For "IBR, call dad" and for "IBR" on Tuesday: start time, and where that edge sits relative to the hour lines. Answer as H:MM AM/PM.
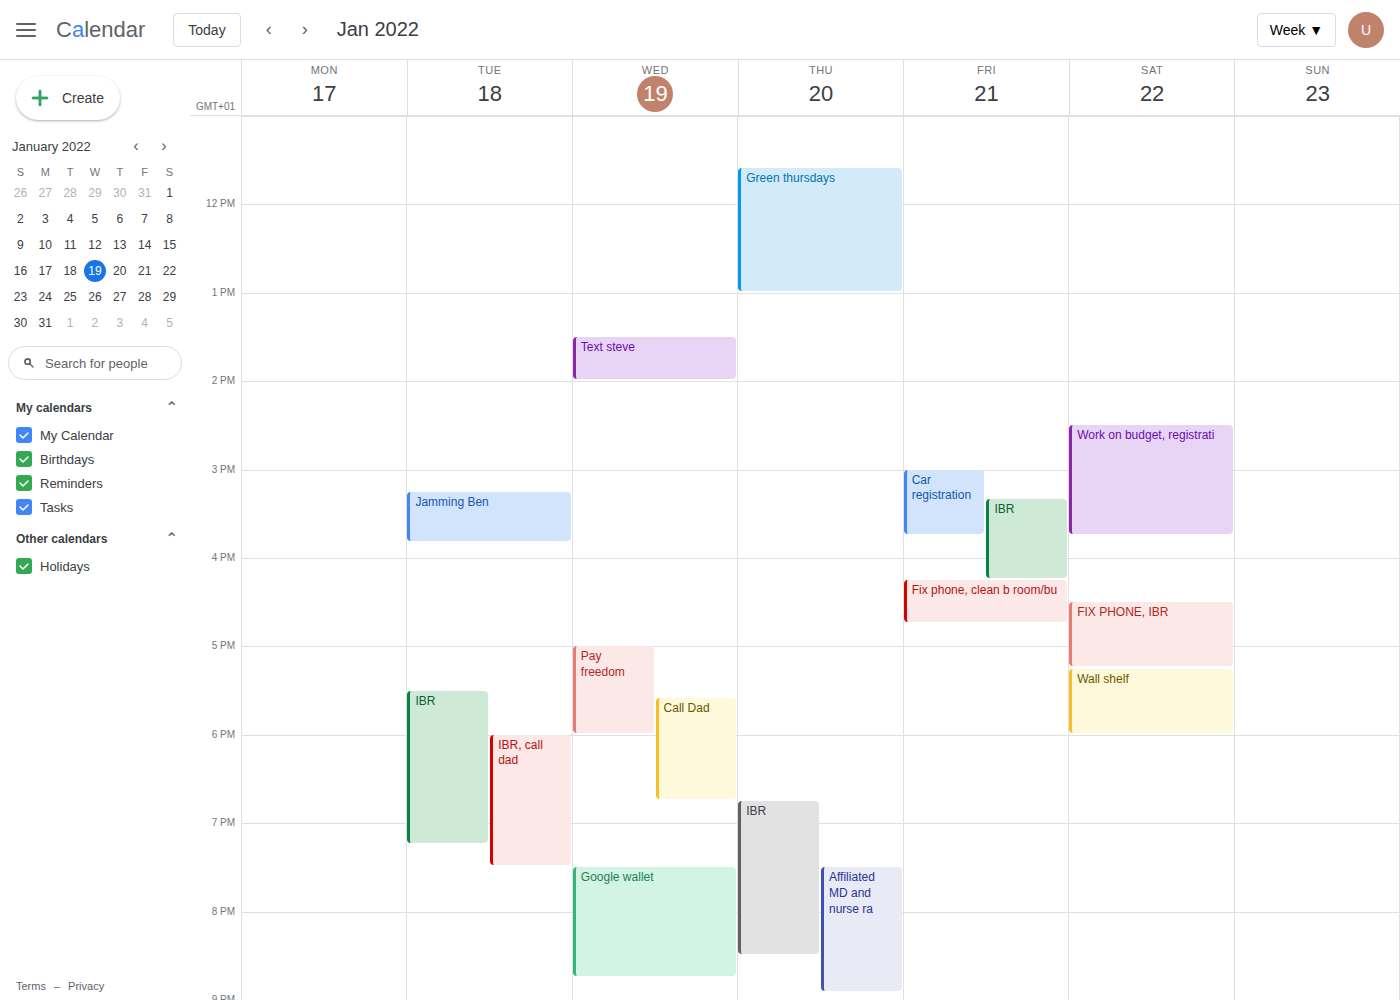
"IBR, call dad": 6:00 PM, exactly on the 6 PM line. "IBR": 5:30 PM, halfway between the 5 PM and 6 PM lines.